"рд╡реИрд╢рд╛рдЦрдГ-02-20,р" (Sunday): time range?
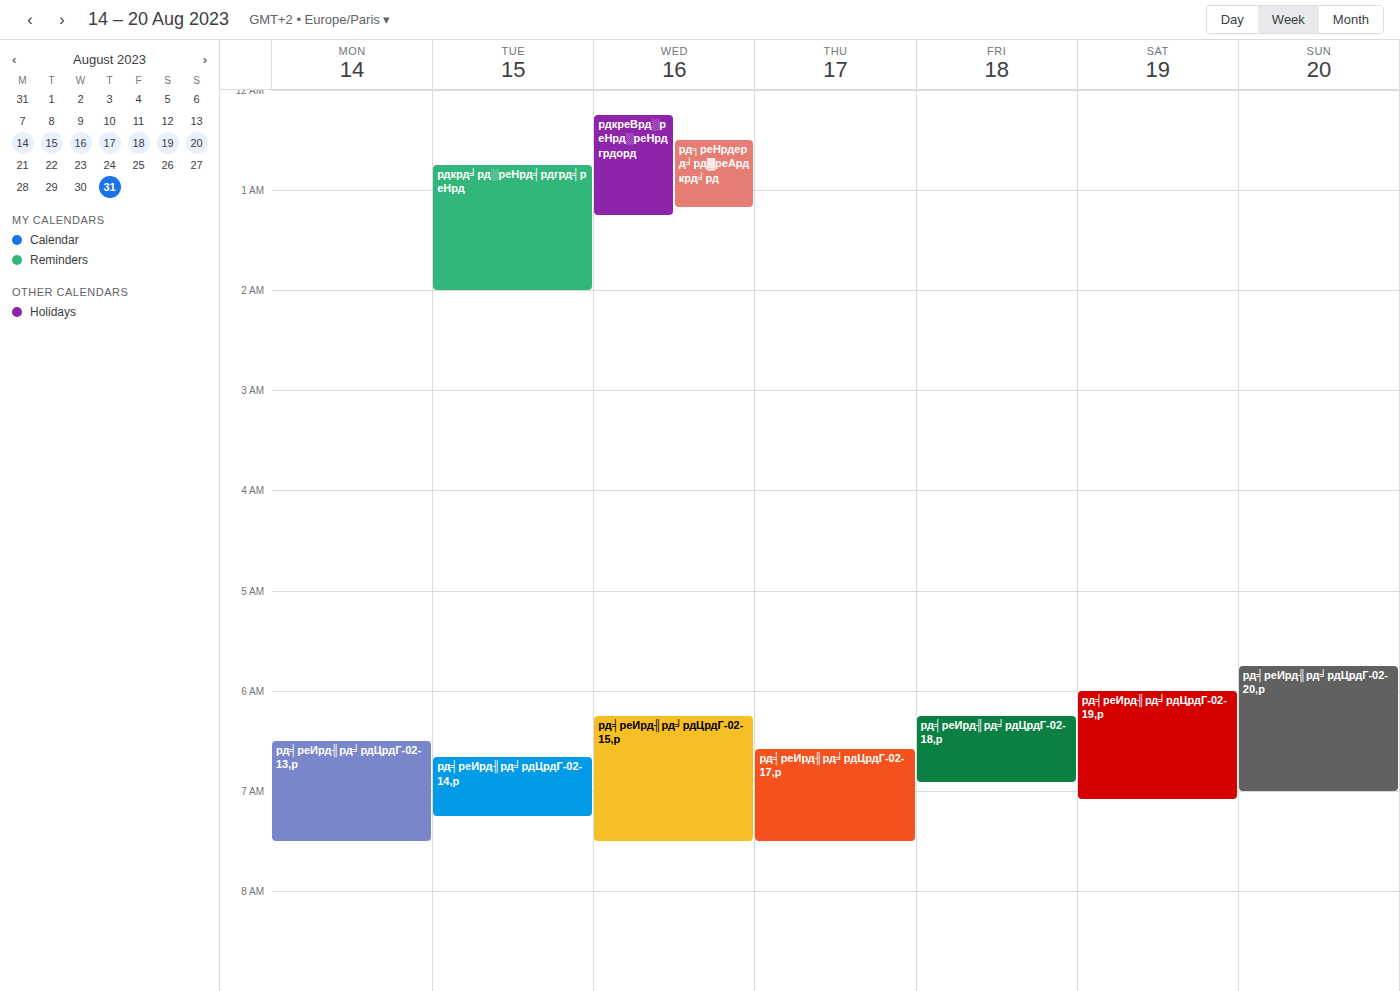
5:45 AM to 7:00 AM